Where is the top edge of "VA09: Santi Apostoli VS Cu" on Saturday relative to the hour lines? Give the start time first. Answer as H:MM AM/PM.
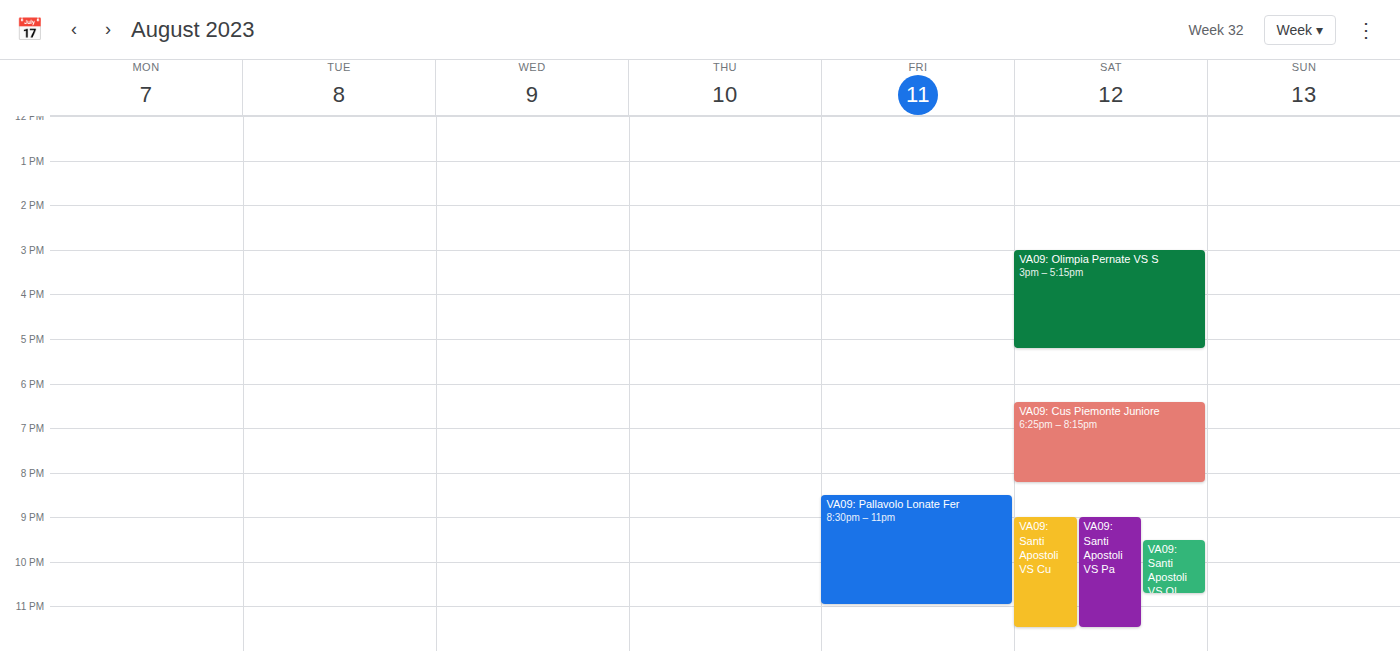
9:00 PM -- exactly on the 9 PM line.